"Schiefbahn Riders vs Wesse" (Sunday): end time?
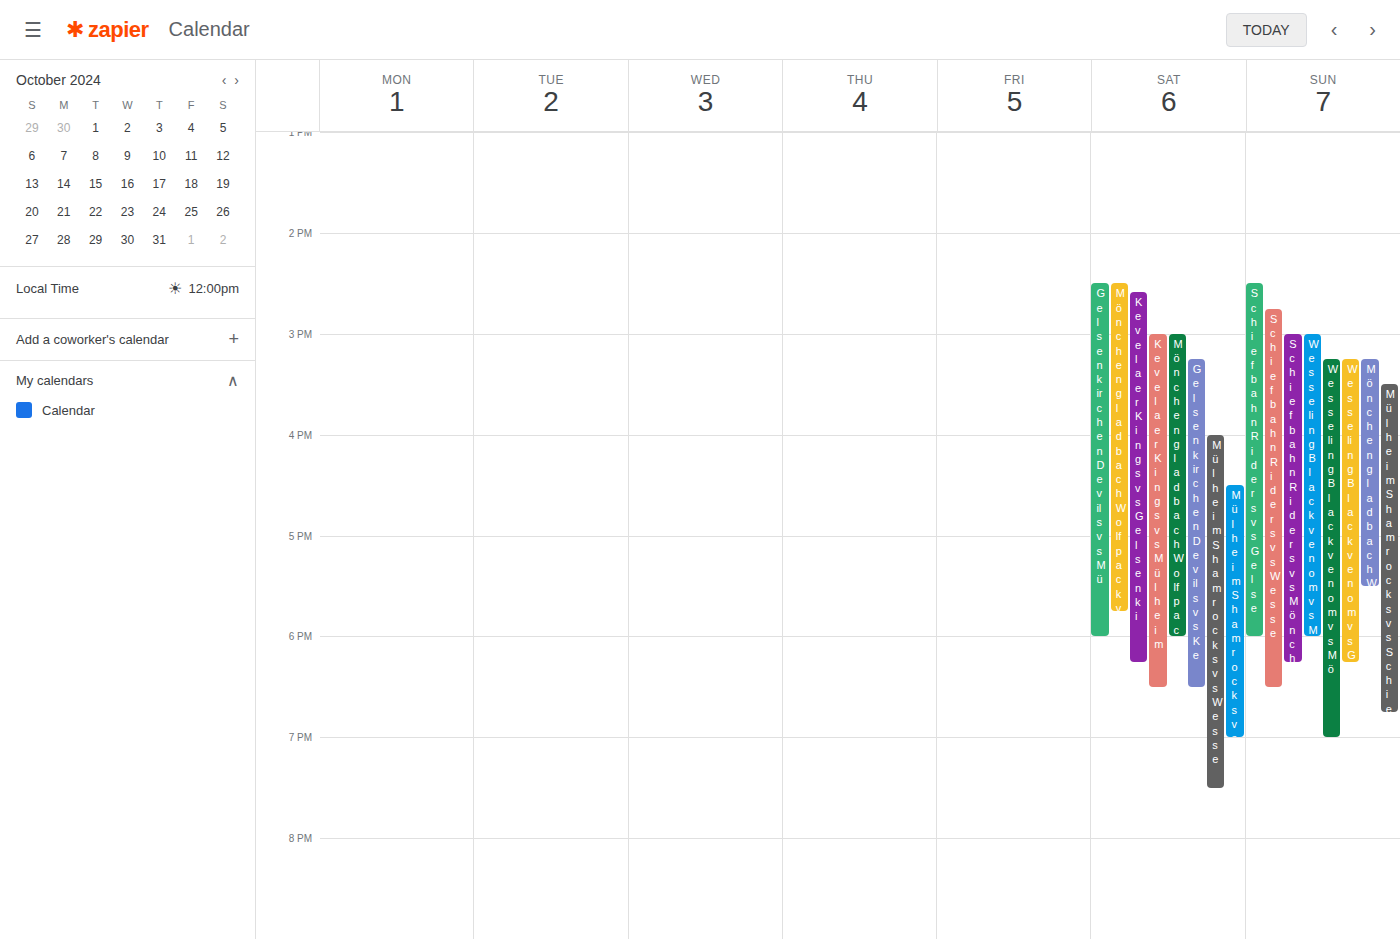
6:30 PM